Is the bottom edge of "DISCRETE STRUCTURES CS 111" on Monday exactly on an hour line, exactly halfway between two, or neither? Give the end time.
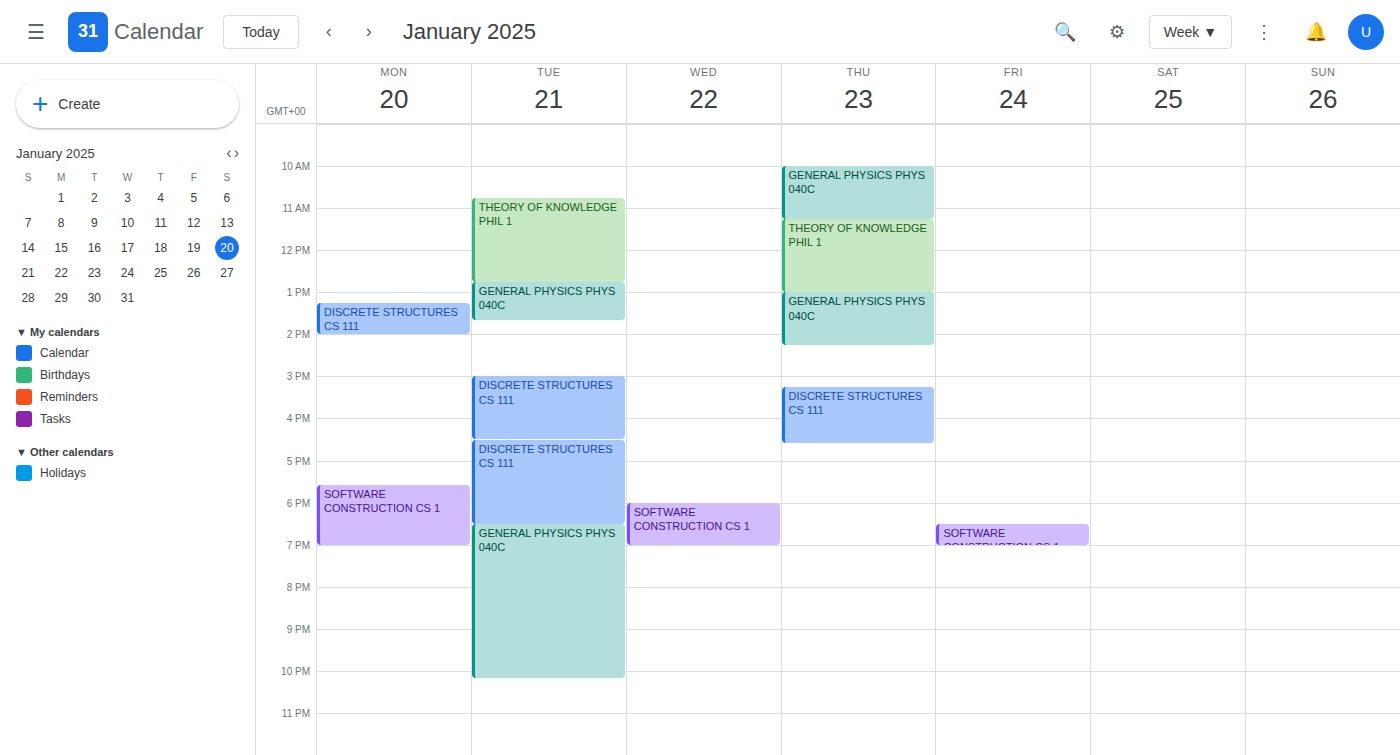
2:00 PM -- exactly on the 2 PM line.